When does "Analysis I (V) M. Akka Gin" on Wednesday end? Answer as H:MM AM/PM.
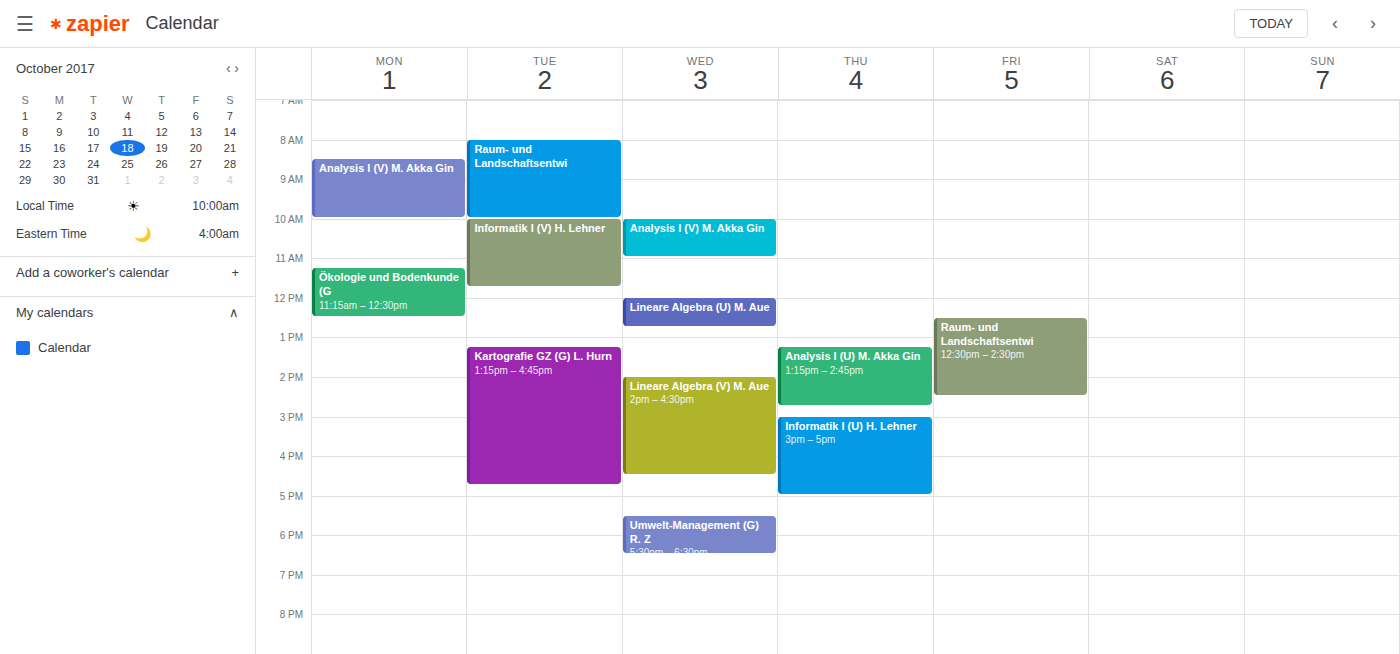
11:00 AM